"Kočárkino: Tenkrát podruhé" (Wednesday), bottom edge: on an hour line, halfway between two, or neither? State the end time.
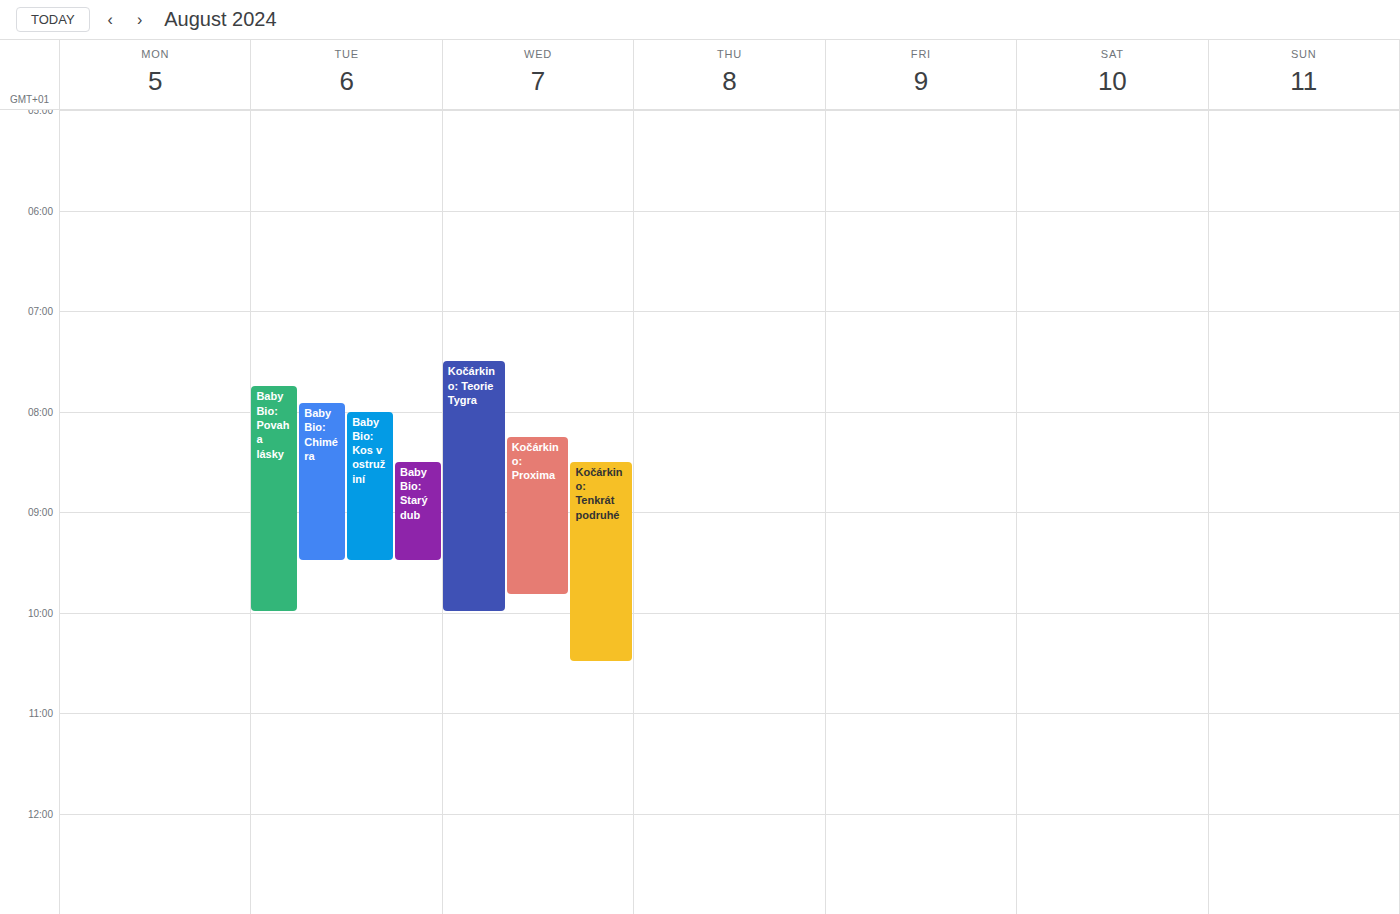
10:30 AM -- halfway between the 10 AM and 11 AM lines.